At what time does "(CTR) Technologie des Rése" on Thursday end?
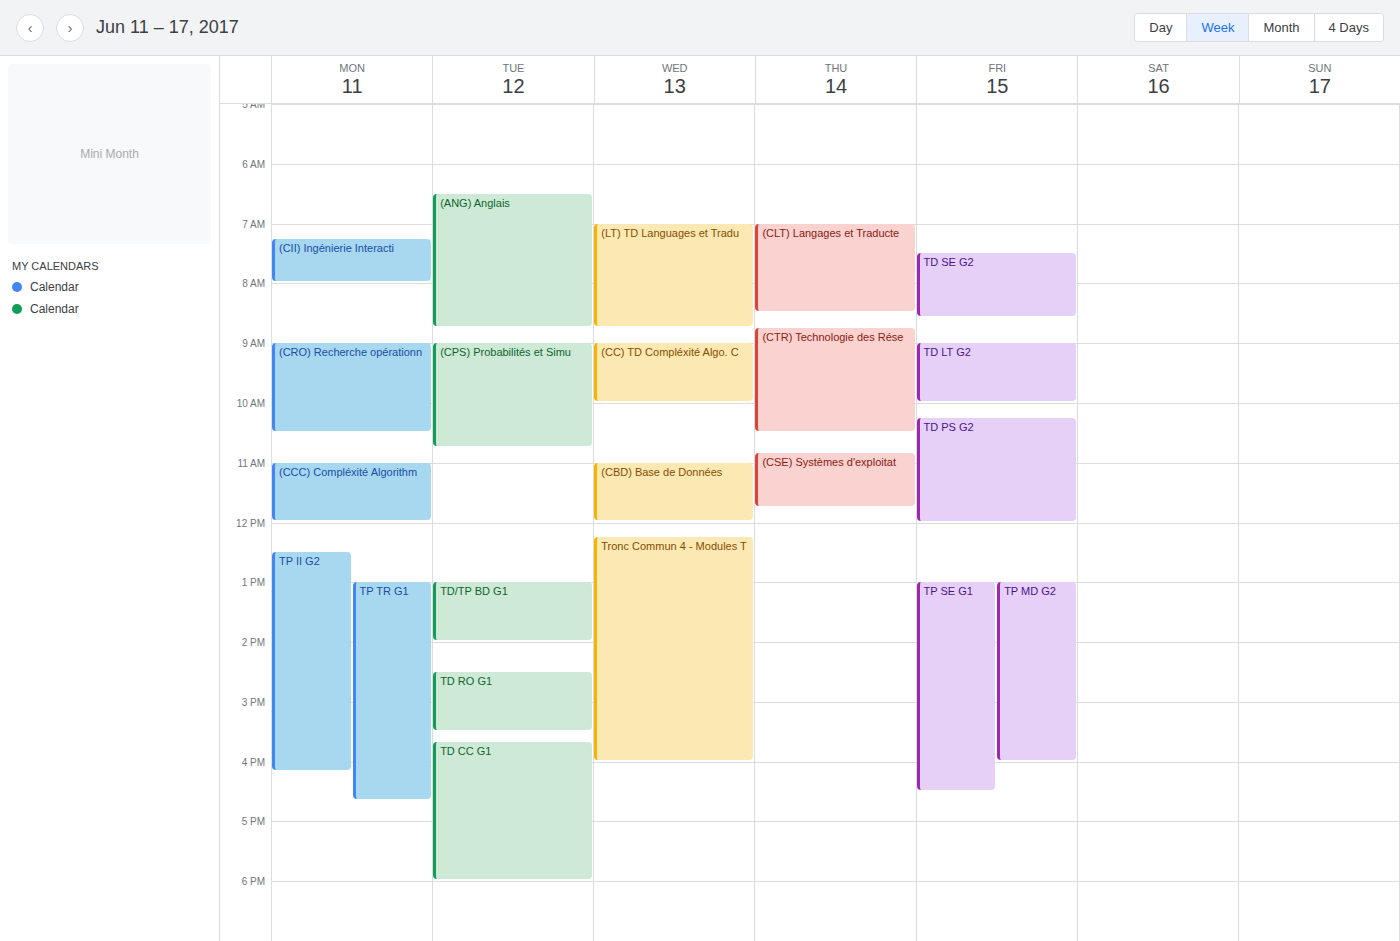
10:30